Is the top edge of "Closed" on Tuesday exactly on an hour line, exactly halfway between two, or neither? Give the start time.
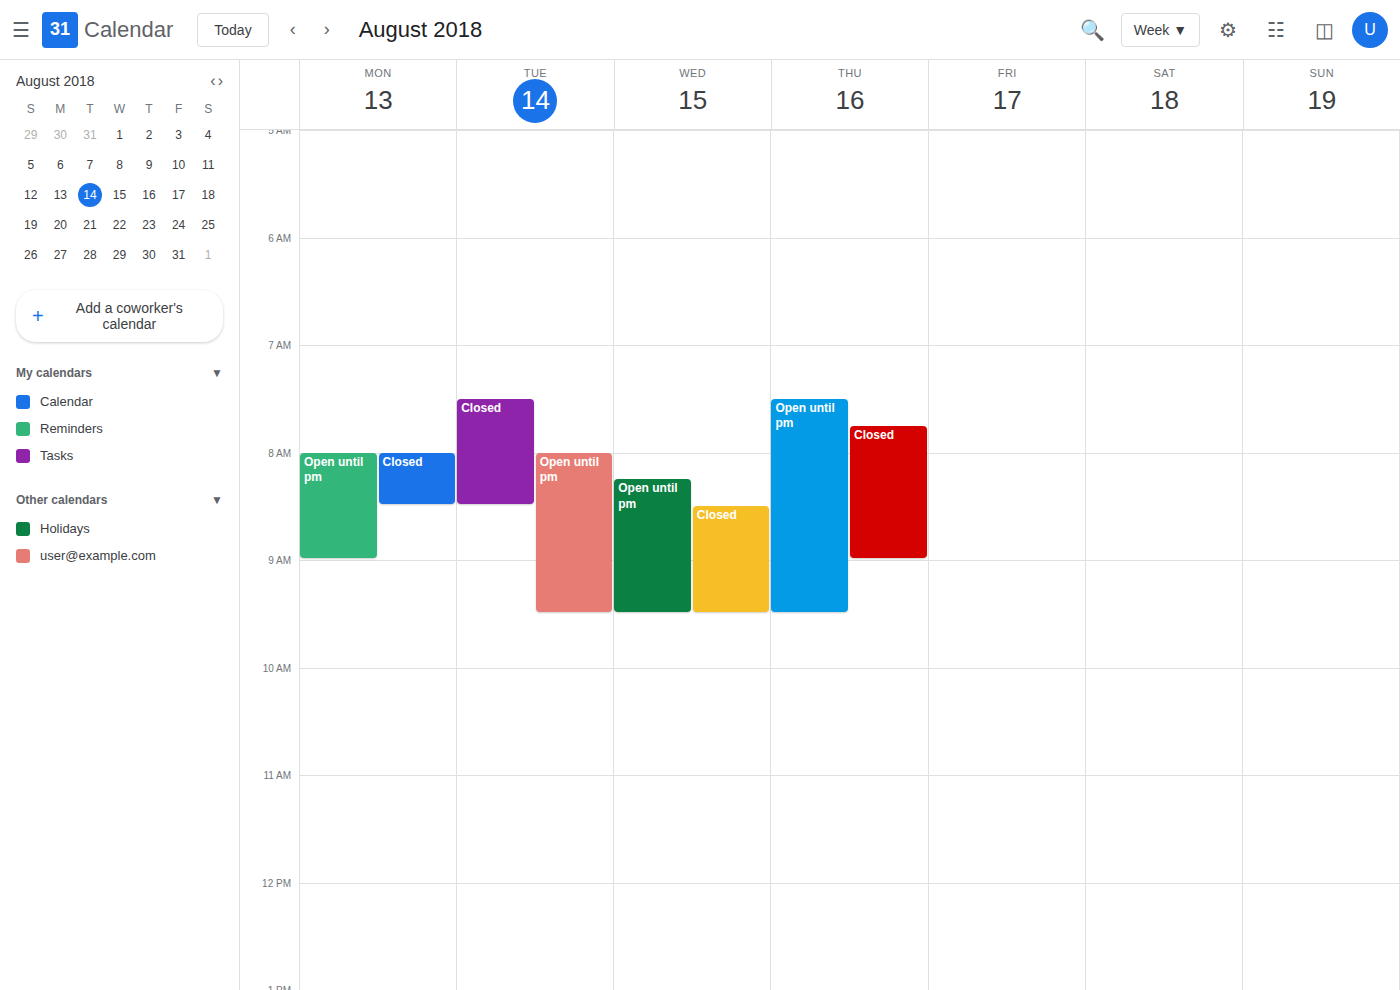
7:30 AM -- halfway between the 7 AM and 8 AM lines.